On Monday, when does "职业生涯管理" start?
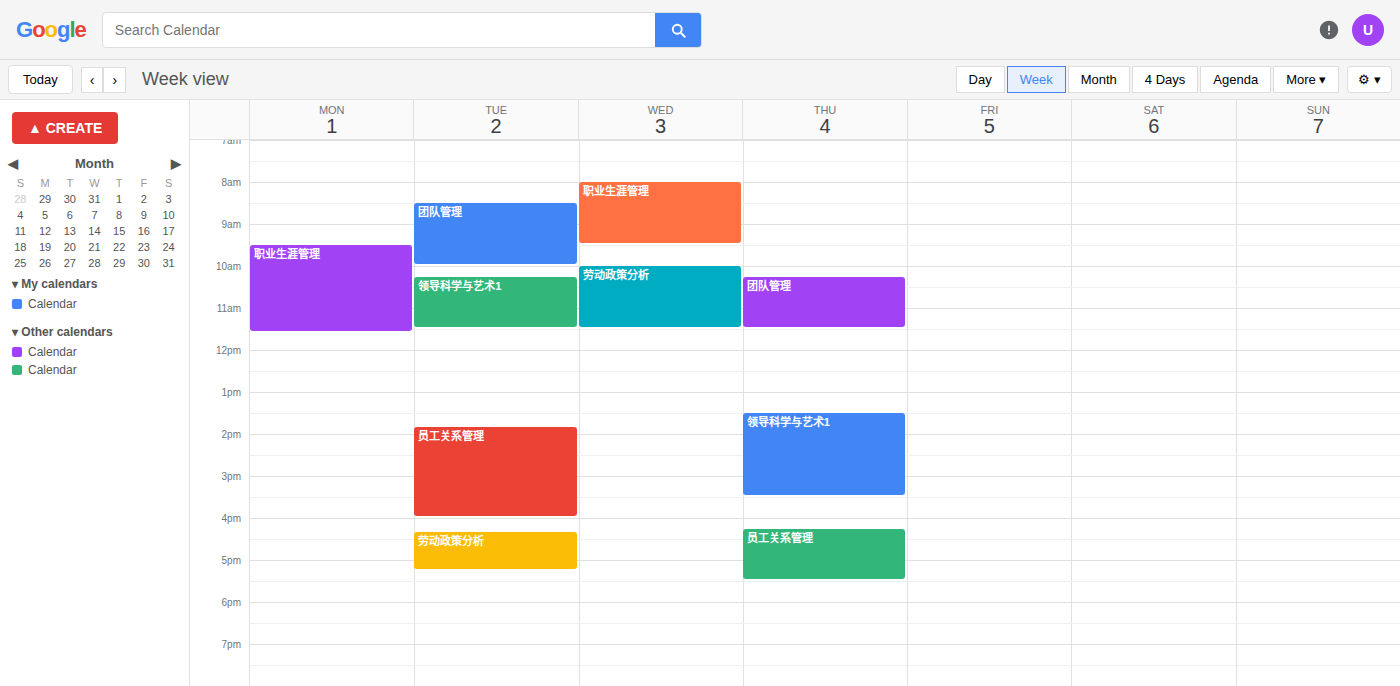
9:30 AM